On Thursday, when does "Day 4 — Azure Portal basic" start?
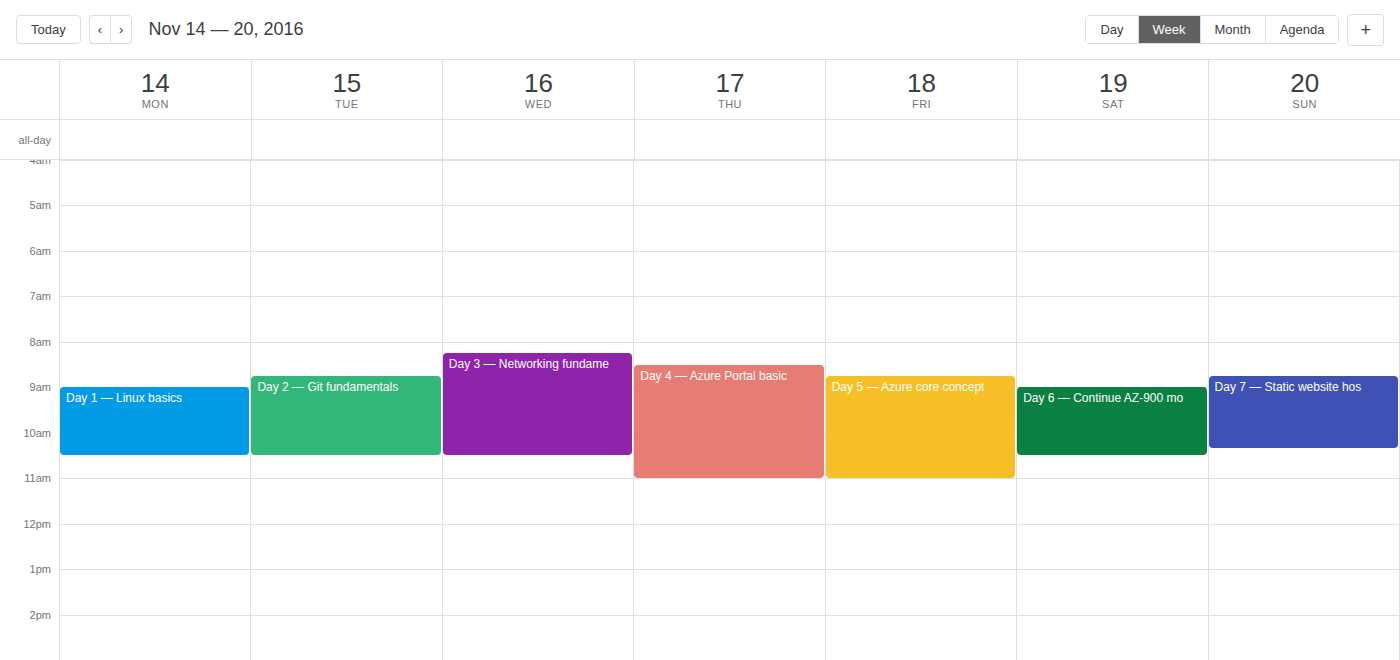
8:30 AM